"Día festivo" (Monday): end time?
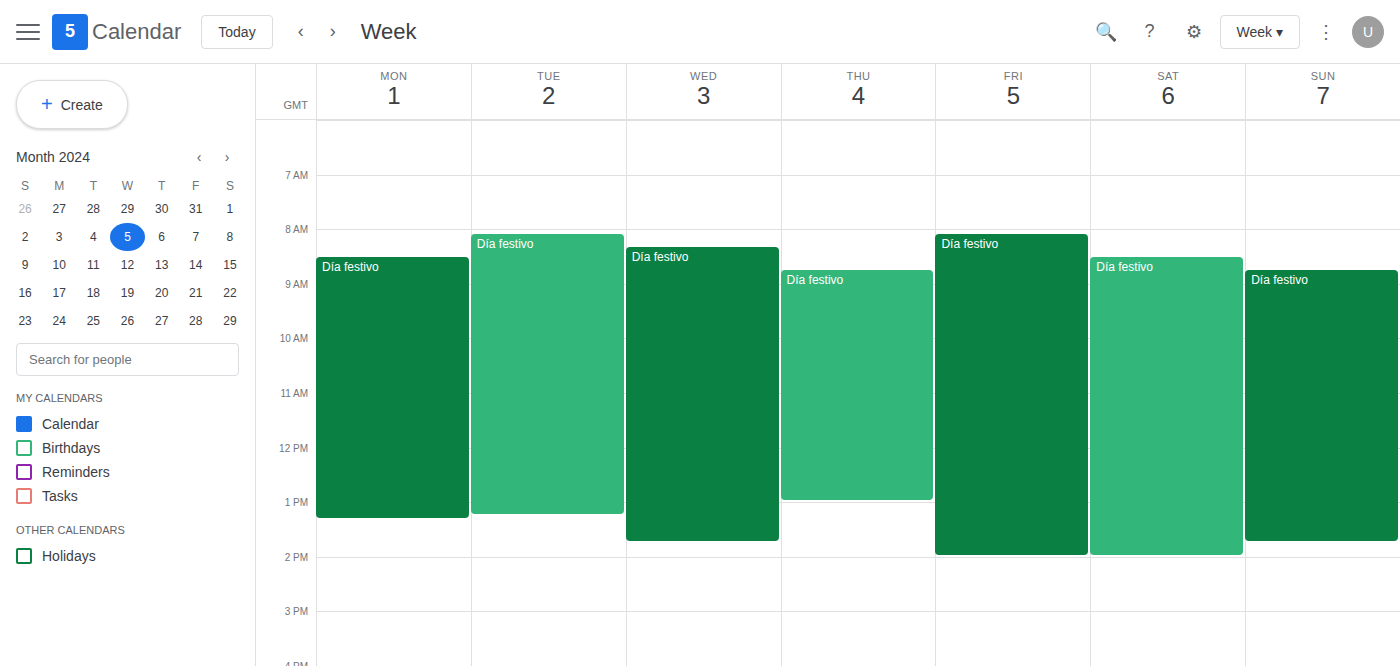
1:20 PM